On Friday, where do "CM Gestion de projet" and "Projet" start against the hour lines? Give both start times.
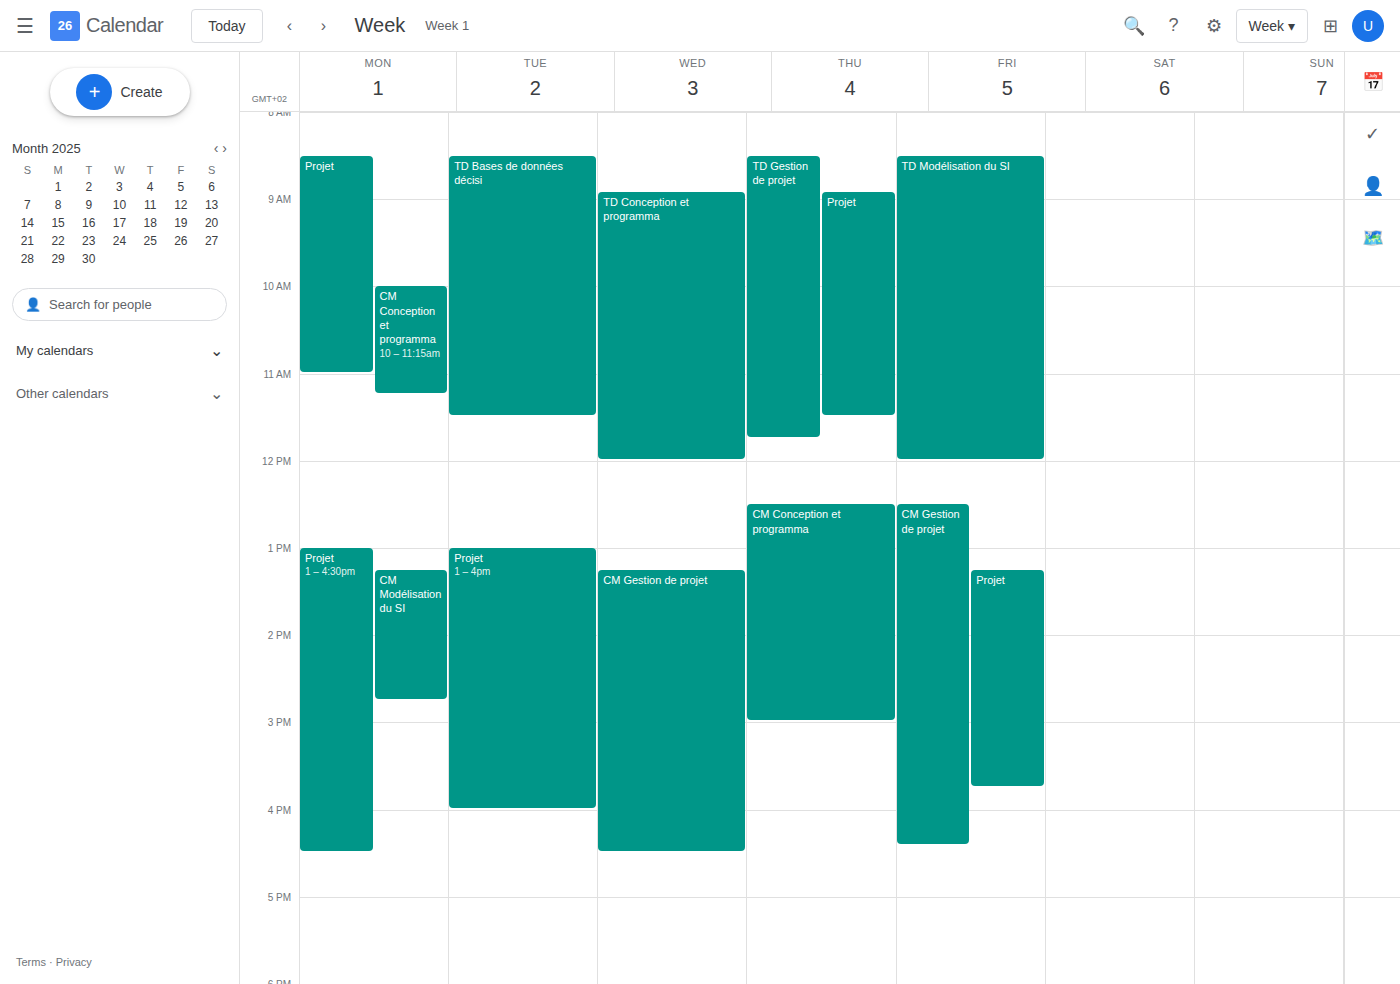
"CM Gestion de projet": 12:30, halfway between the 12:00 and 13:00 lines. "Projet": 13:15, neither: a quarter of the way from the 13:00 line to the 14:00 line.